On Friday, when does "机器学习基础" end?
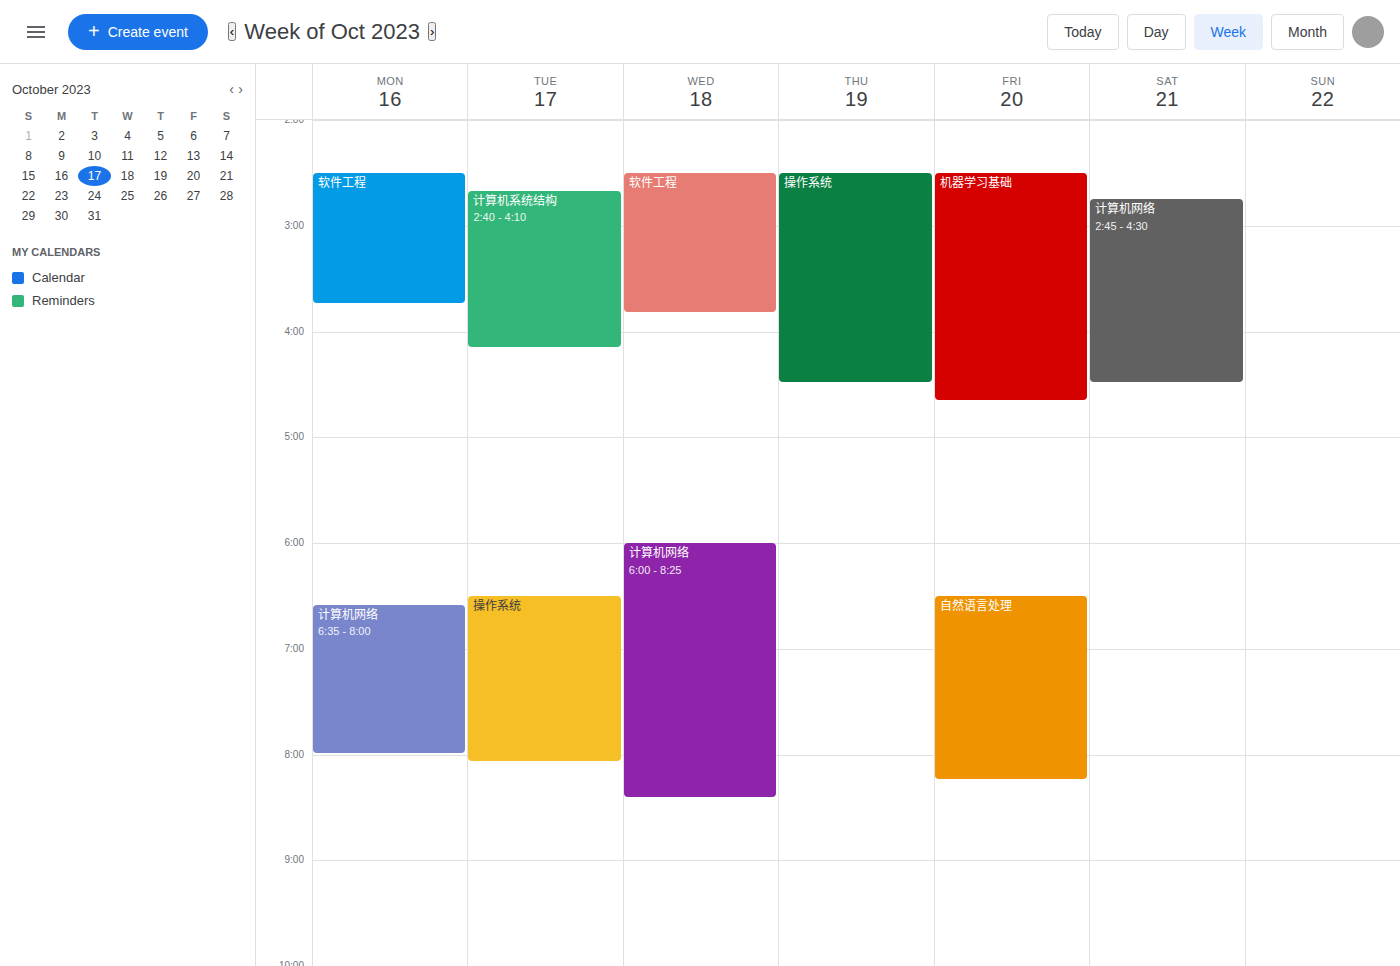
4:40 AM